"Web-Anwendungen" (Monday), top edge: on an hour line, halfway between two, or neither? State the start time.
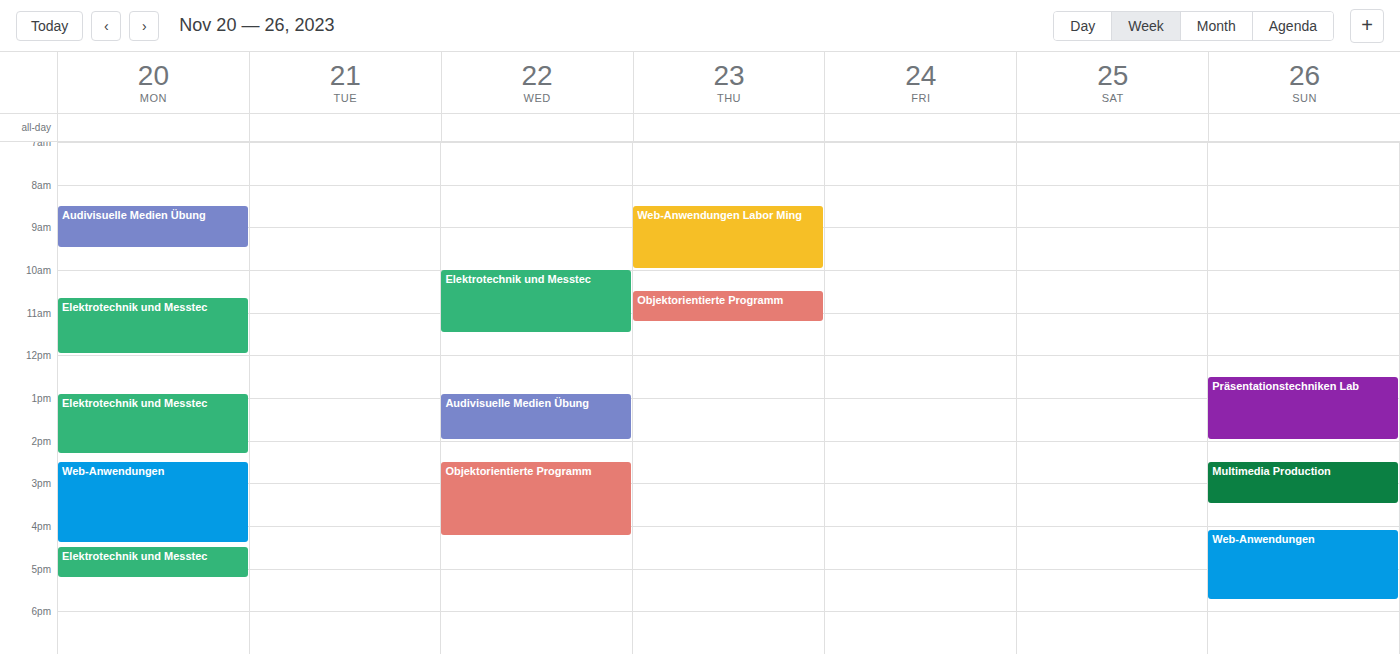
2:30 PM -- halfway between the 2 PM and 3 PM lines.